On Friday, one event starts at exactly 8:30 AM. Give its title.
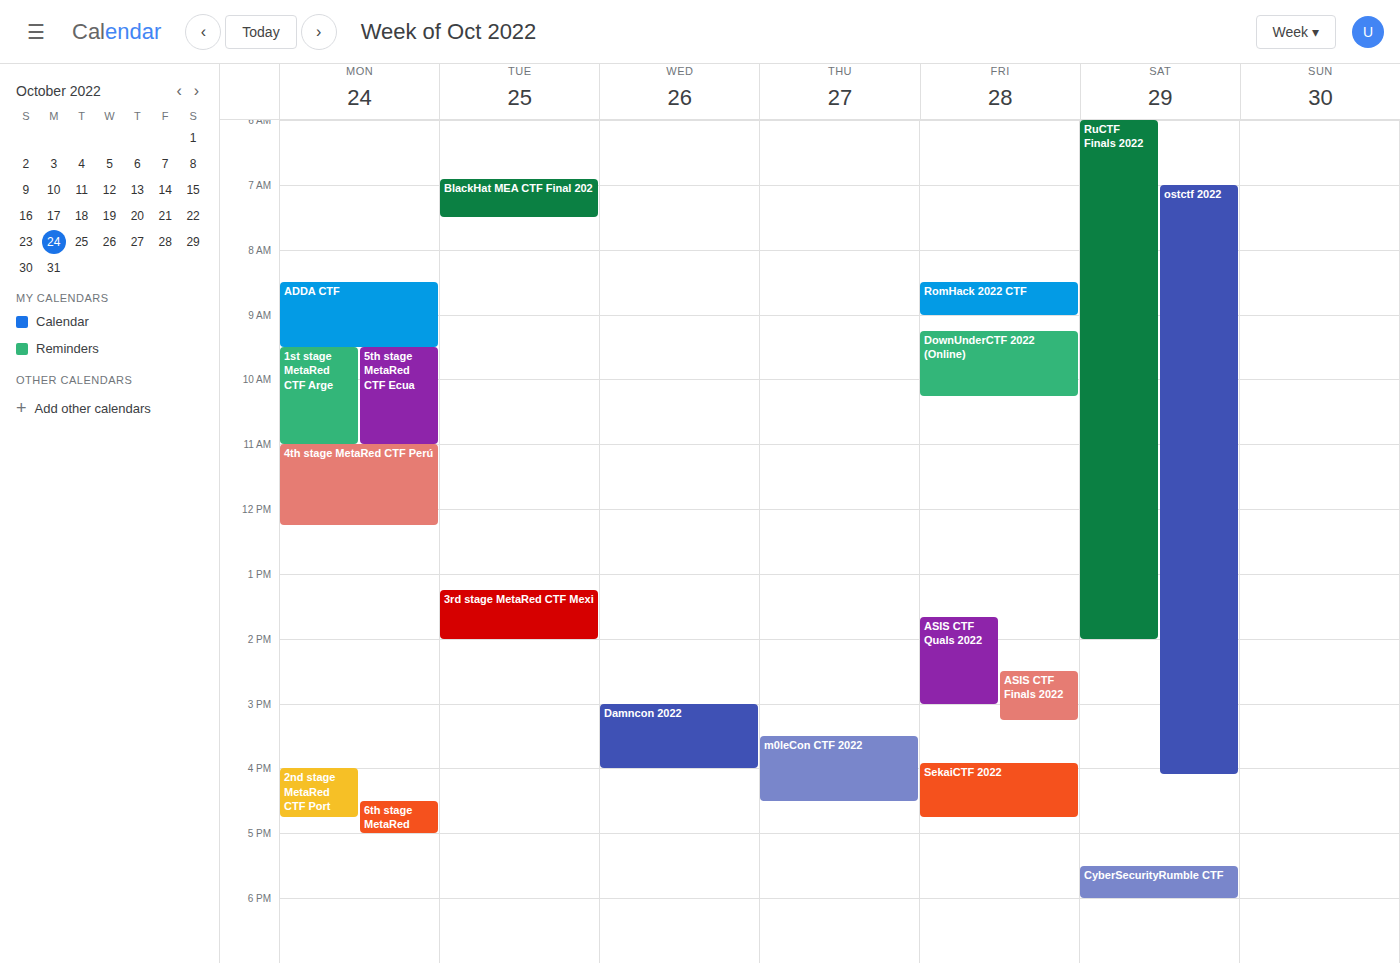
"RomHack 2022 CTF"